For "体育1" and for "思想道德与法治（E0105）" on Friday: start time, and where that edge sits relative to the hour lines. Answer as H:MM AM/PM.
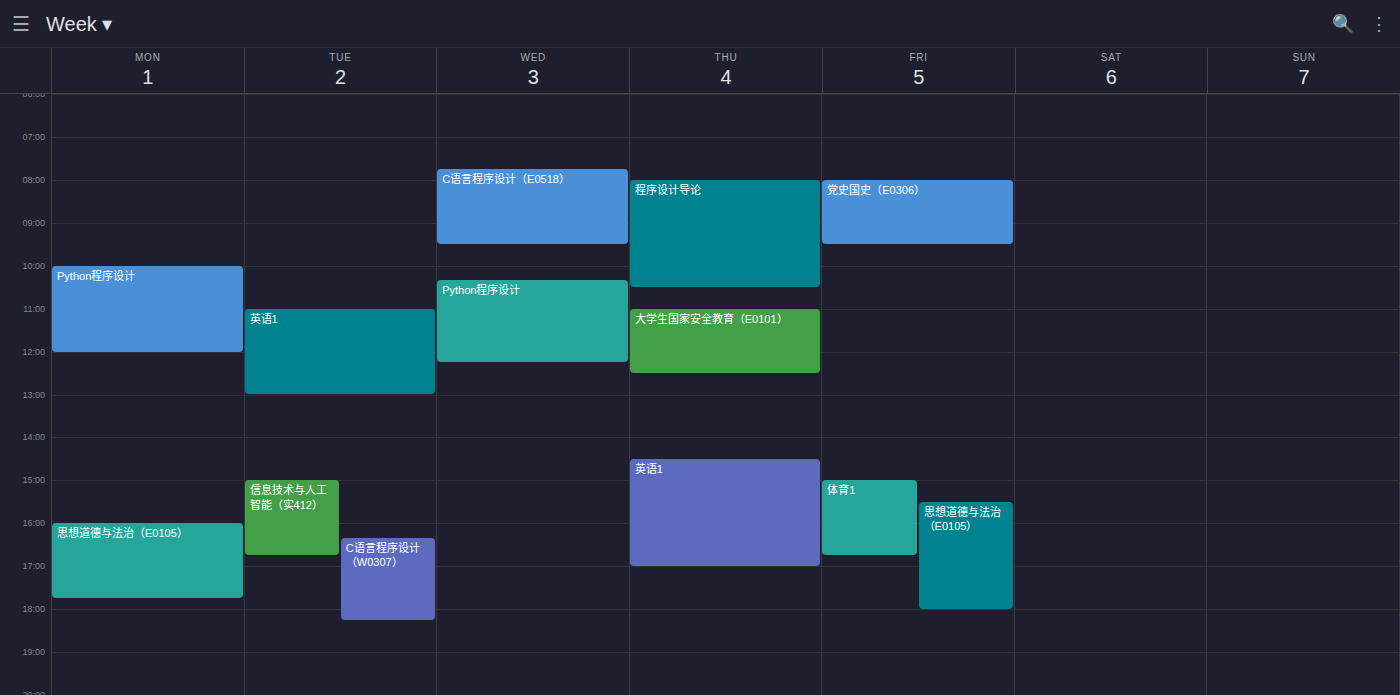
"体育1": 3:00 PM, exactly on the 3 PM line. "思想道德与法治（E0105）": 3:30 PM, halfway between the 3 PM and 4 PM lines.